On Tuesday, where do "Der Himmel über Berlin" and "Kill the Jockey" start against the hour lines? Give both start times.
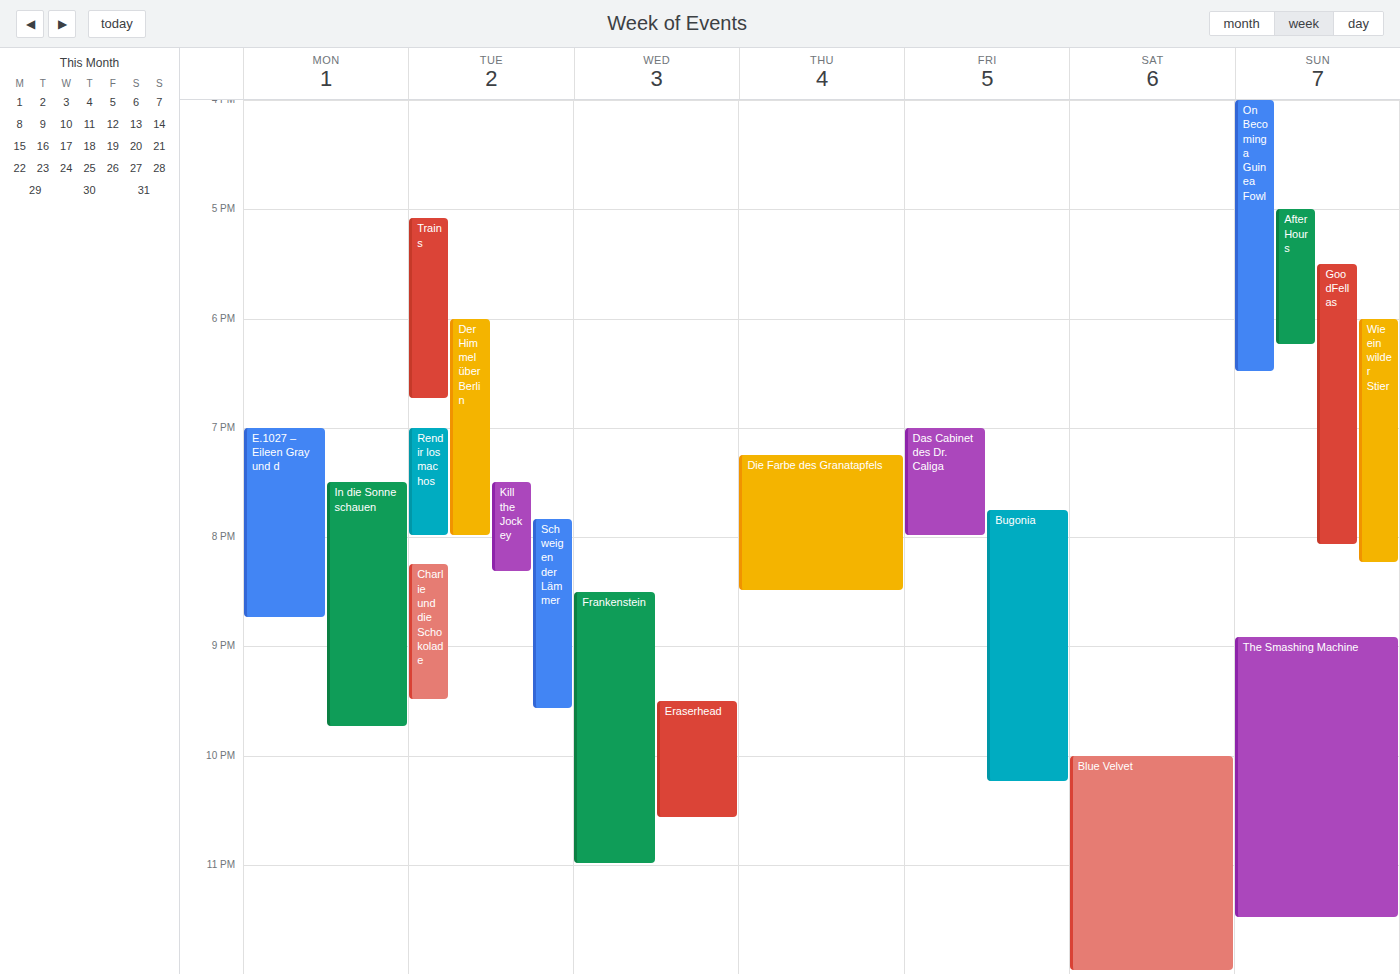
"Der Himmel über Berlin": 6:00 PM, exactly on the 6 PM line. "Kill the Jockey": 7:30 PM, halfway between the 7 PM and 8 PM lines.